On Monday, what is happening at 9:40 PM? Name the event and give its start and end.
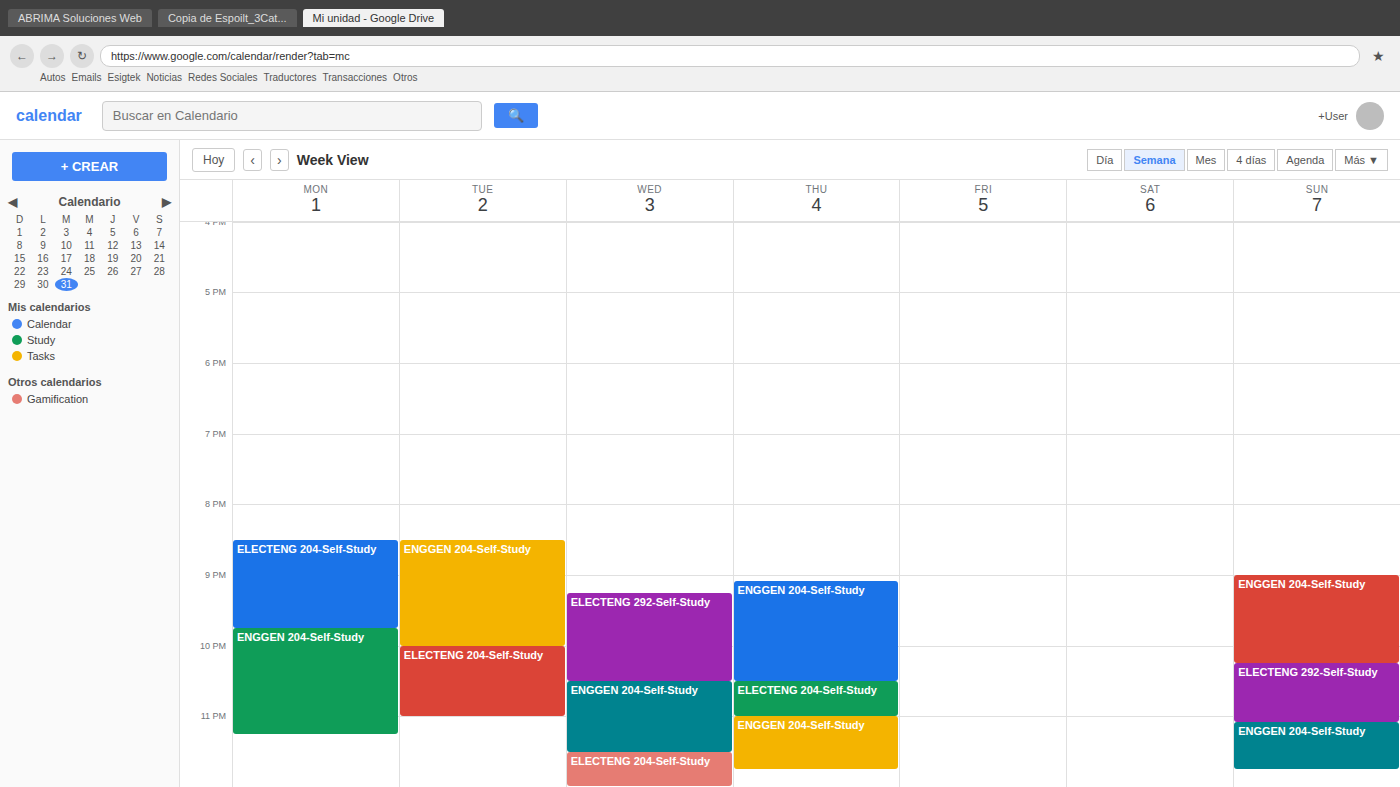
"ELECTENG 204-Self-Study", 8:30 PM to 9:45 PM